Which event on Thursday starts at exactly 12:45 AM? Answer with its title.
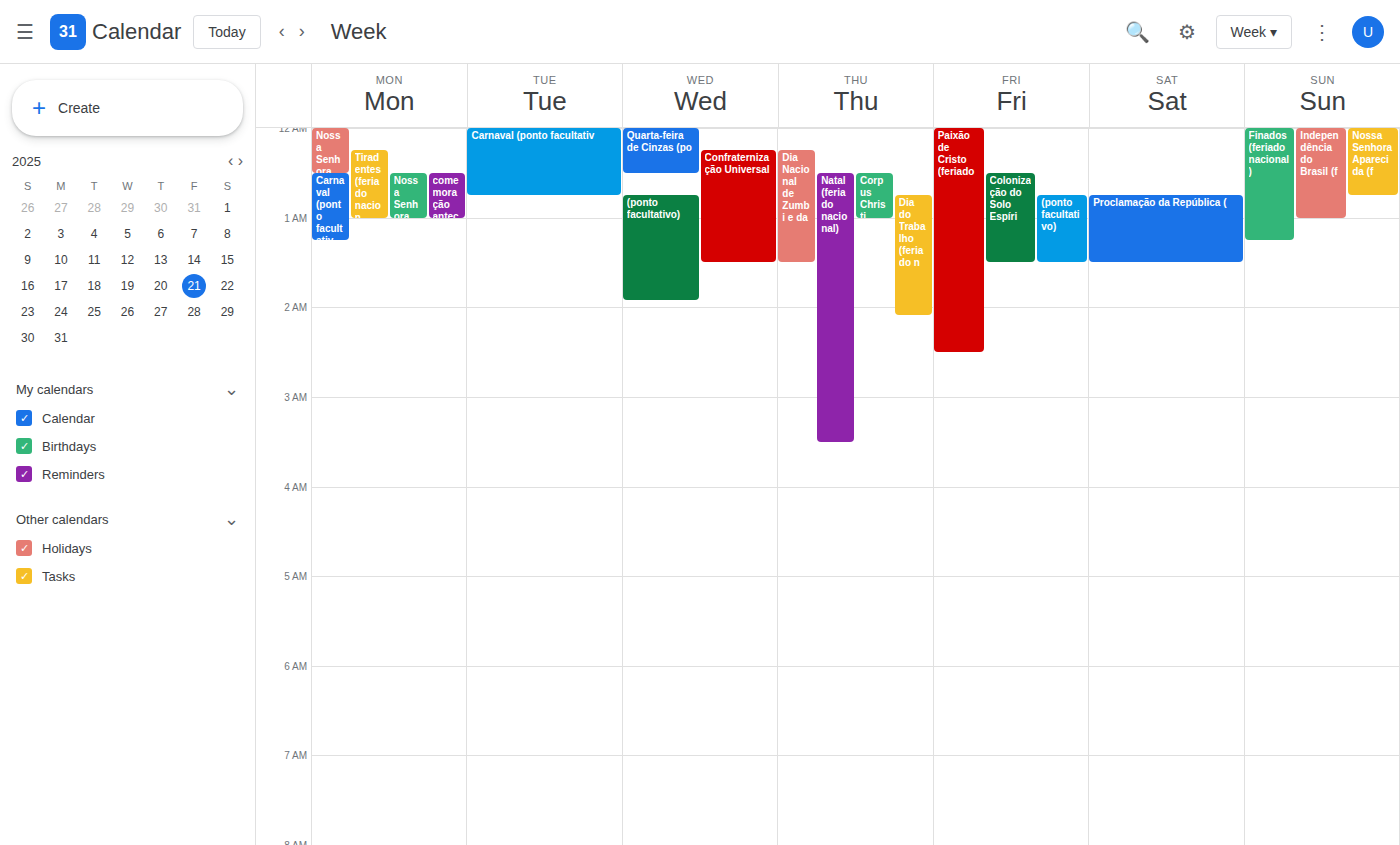
"Dia do Trabalho (feriado n"